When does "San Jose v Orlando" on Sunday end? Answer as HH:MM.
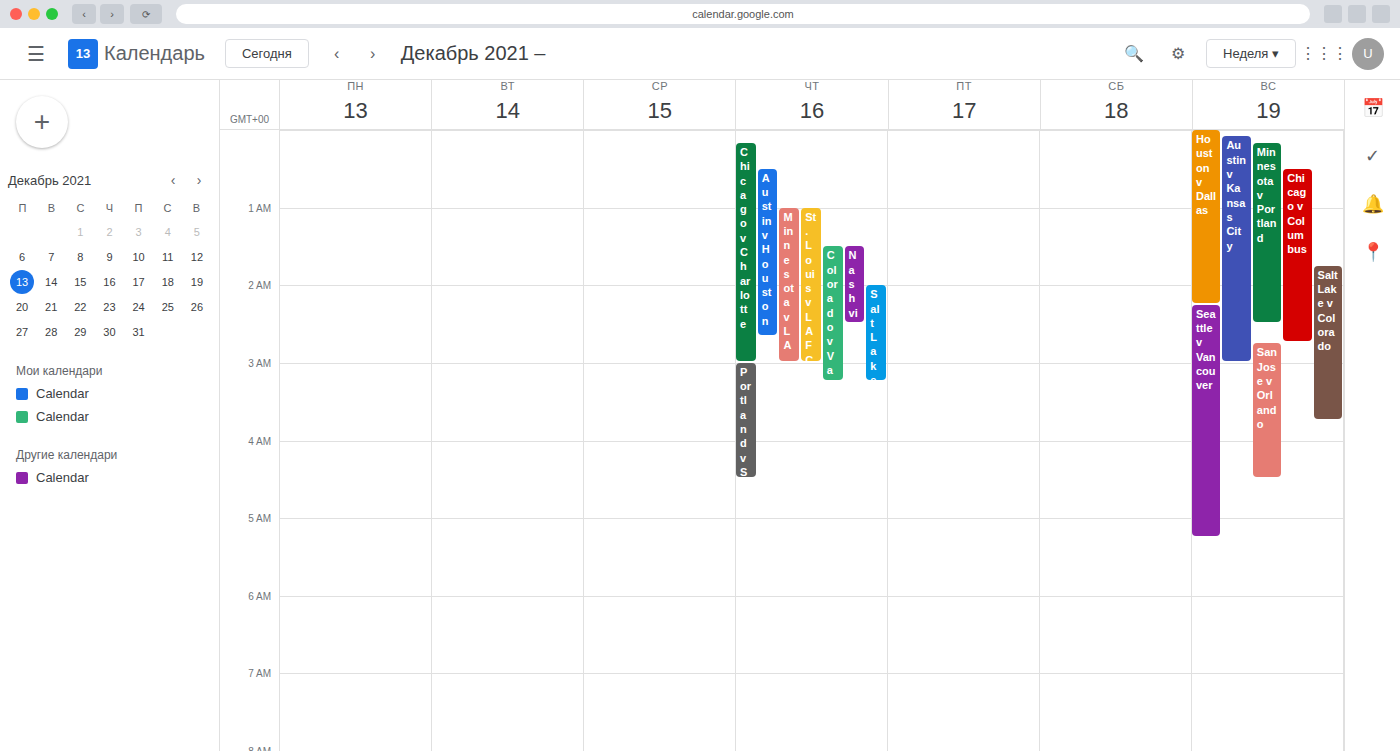
04:30